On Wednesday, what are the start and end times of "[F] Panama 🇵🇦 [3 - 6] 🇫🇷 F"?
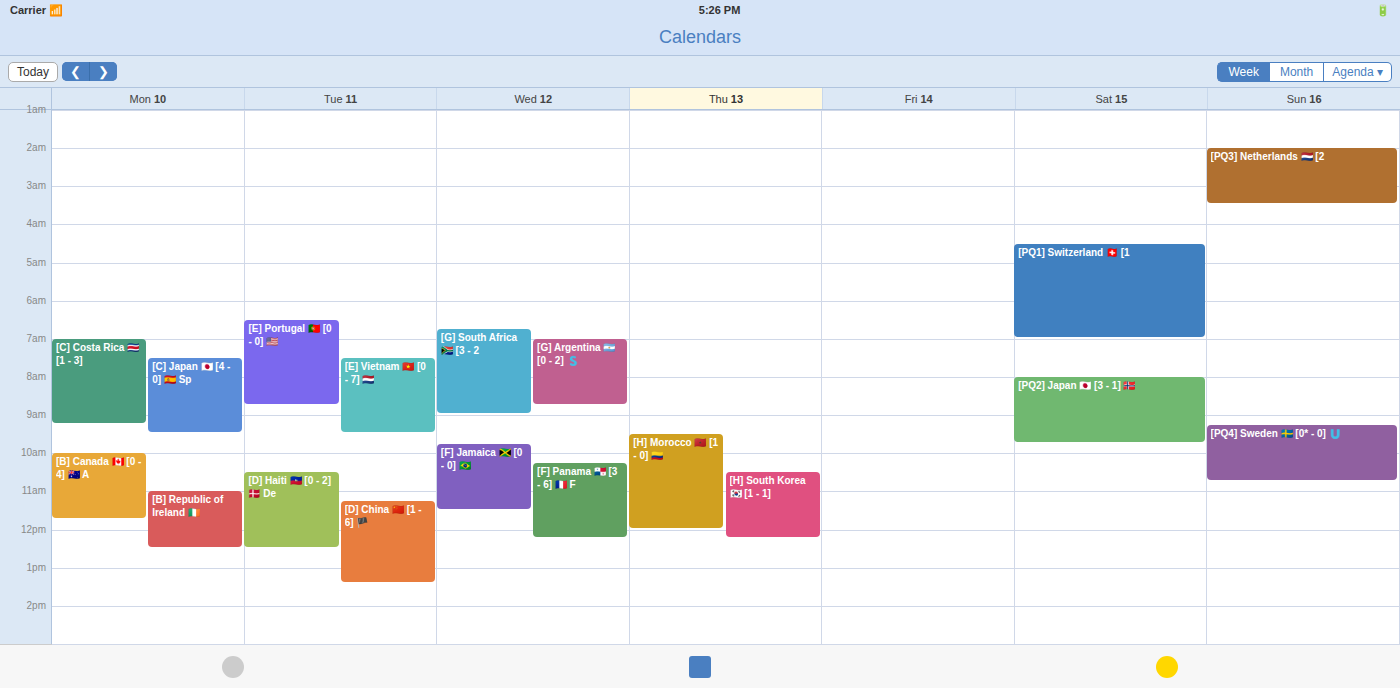
10:15 AM to 12:15 PM